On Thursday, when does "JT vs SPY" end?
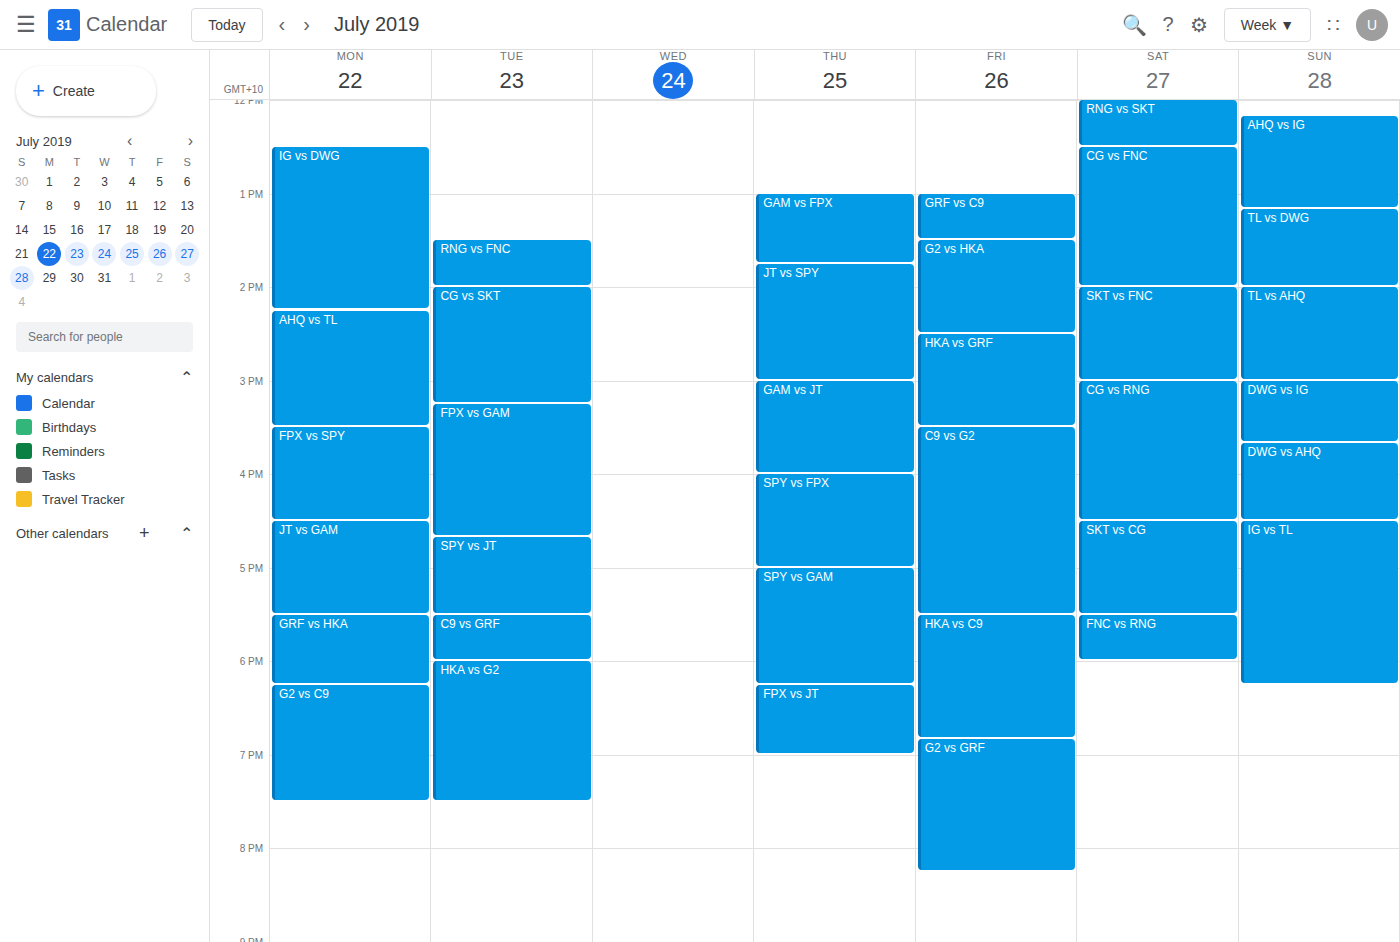
3:00 PM